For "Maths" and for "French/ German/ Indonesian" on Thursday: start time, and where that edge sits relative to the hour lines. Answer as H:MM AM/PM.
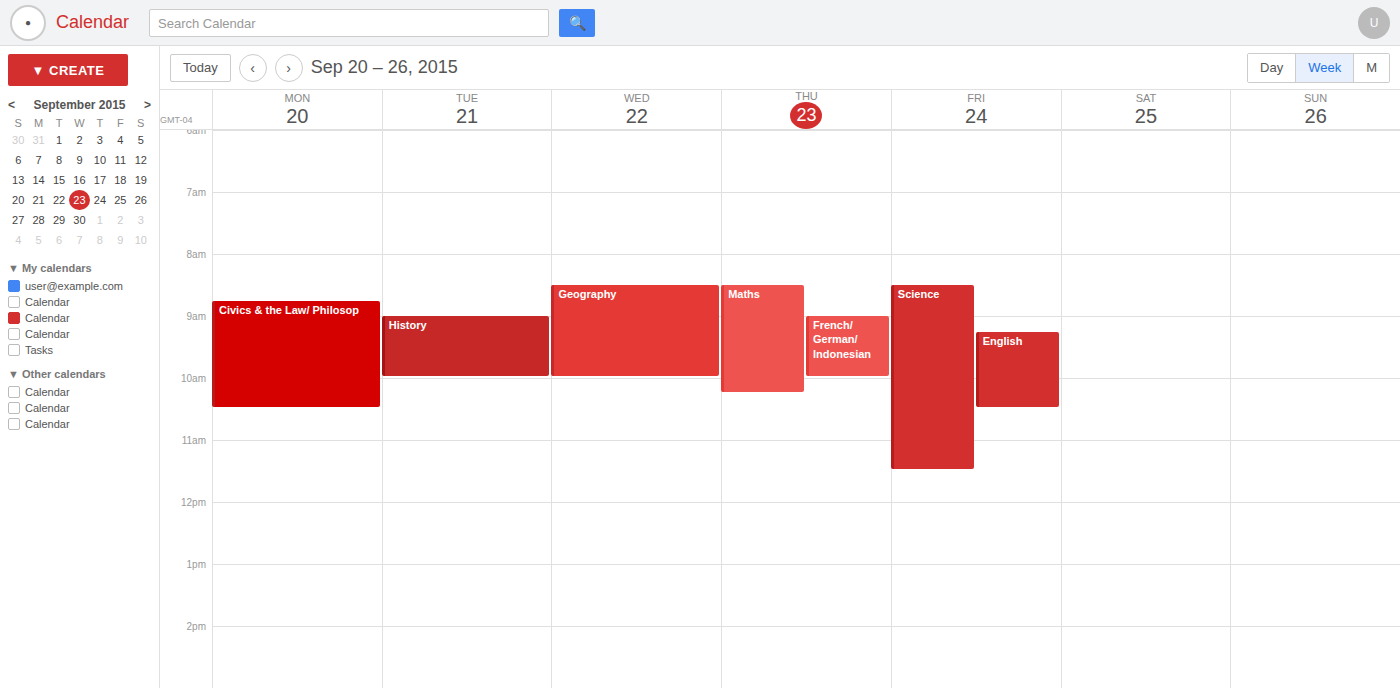
"Maths": 8:30 AM, halfway between the 8 AM and 9 AM lines. "French/ German/ Indonesian": 9:00 AM, exactly on the 9 AM line.